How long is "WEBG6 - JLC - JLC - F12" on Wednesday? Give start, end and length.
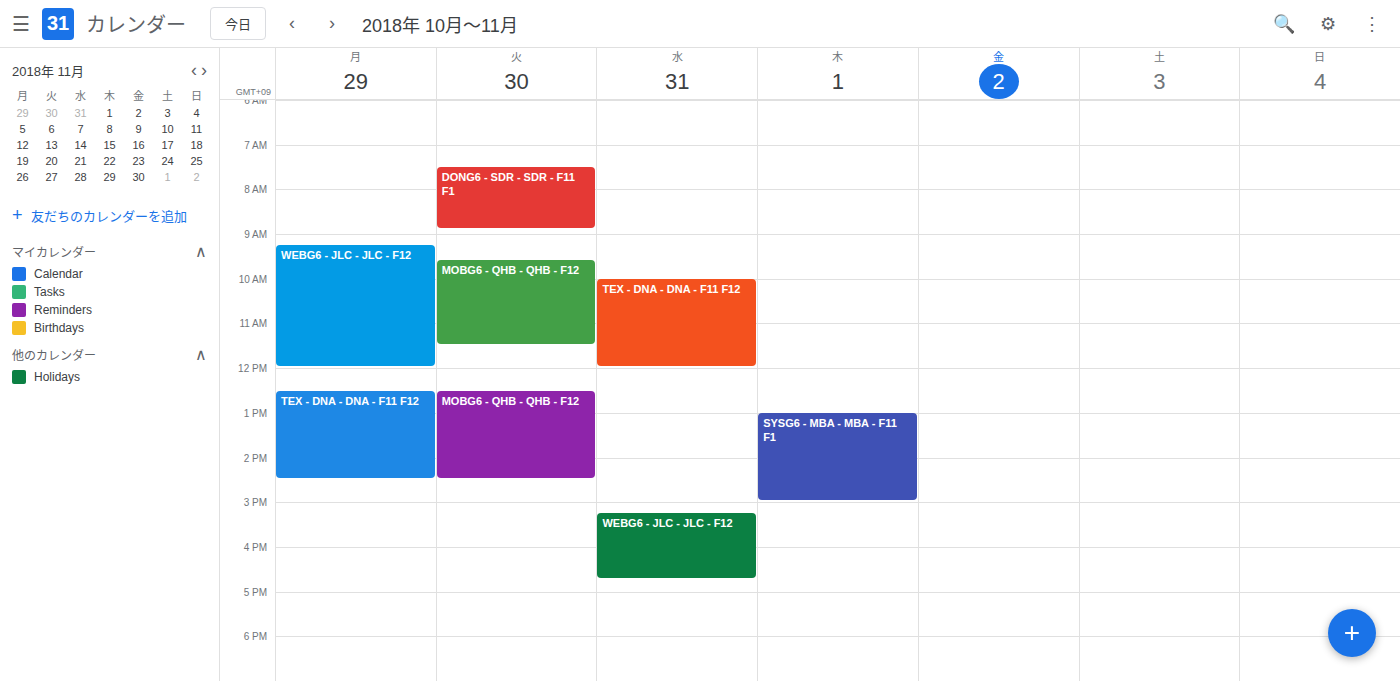
3:15 PM to 4:45 PM, 1 hour 30 minutes